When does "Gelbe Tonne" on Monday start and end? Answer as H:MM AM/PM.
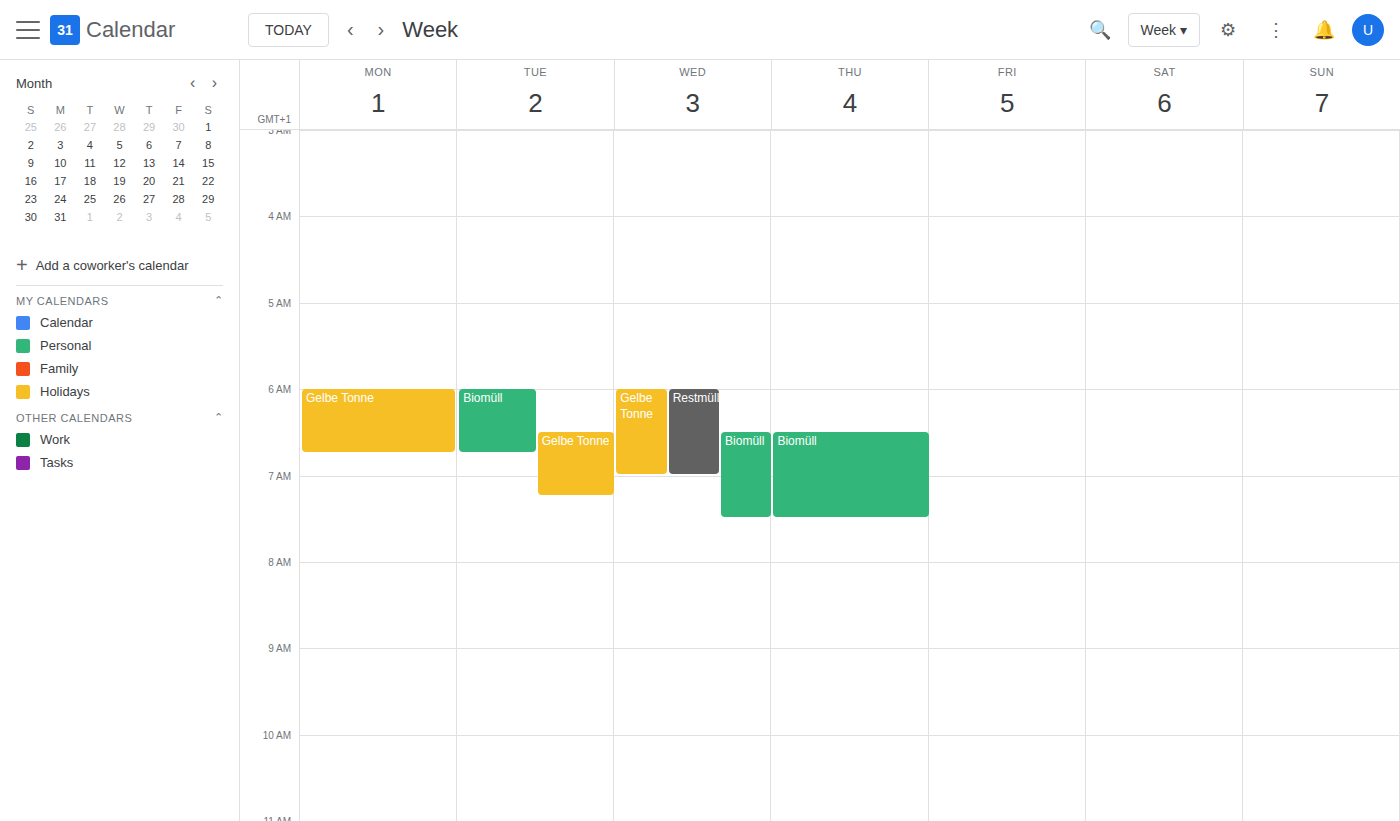
6:00 AM to 6:45 AM